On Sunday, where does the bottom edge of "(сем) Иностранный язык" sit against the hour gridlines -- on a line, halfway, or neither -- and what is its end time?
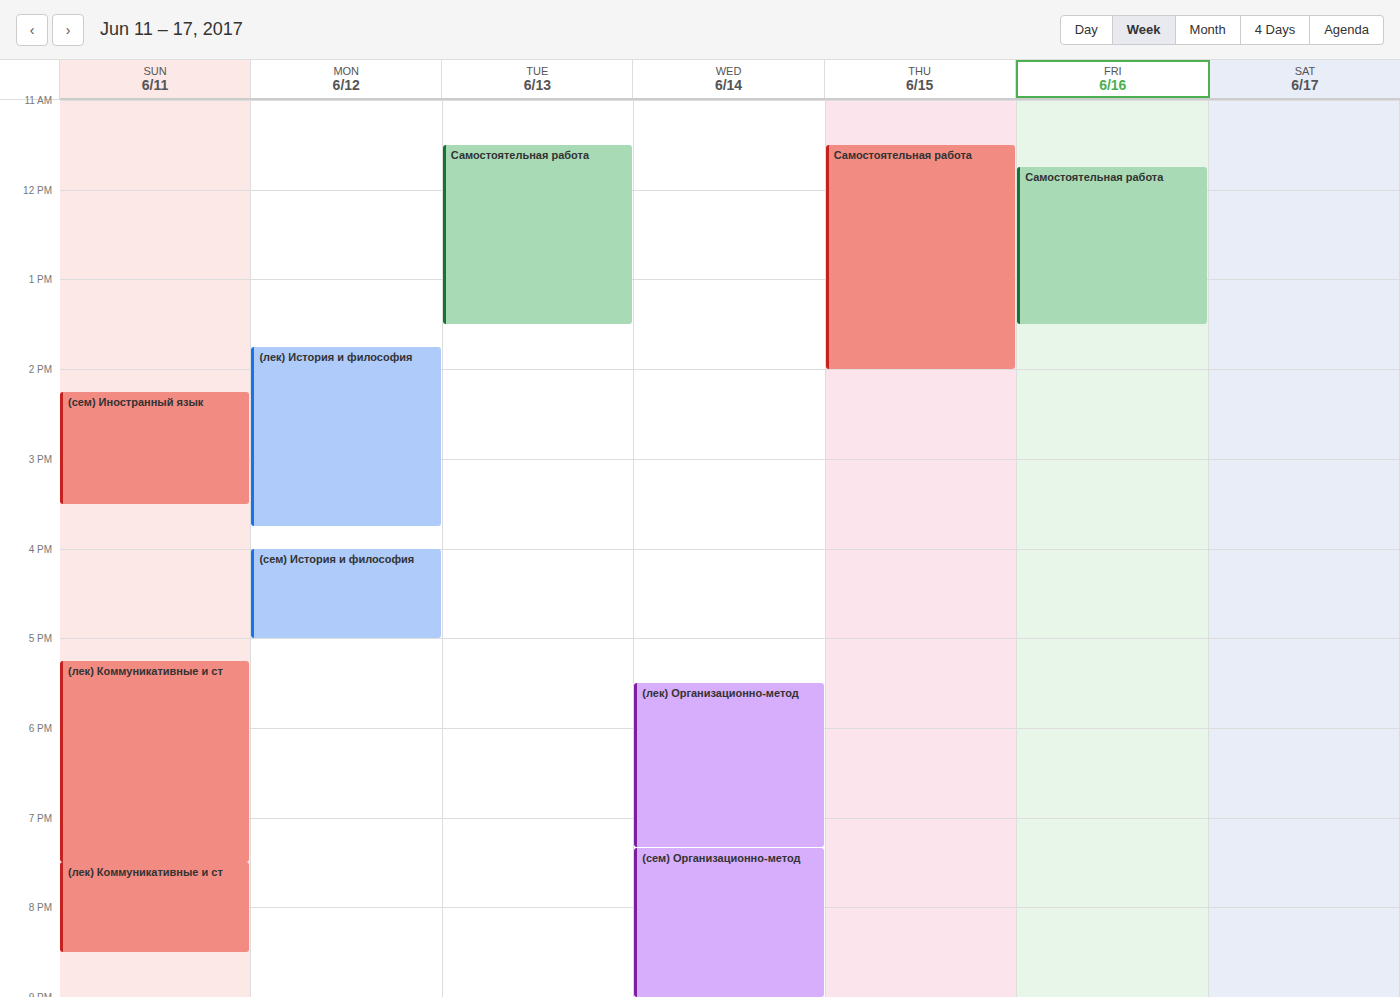
3:30 PM -- halfway between the 3 PM and 4 PM lines.